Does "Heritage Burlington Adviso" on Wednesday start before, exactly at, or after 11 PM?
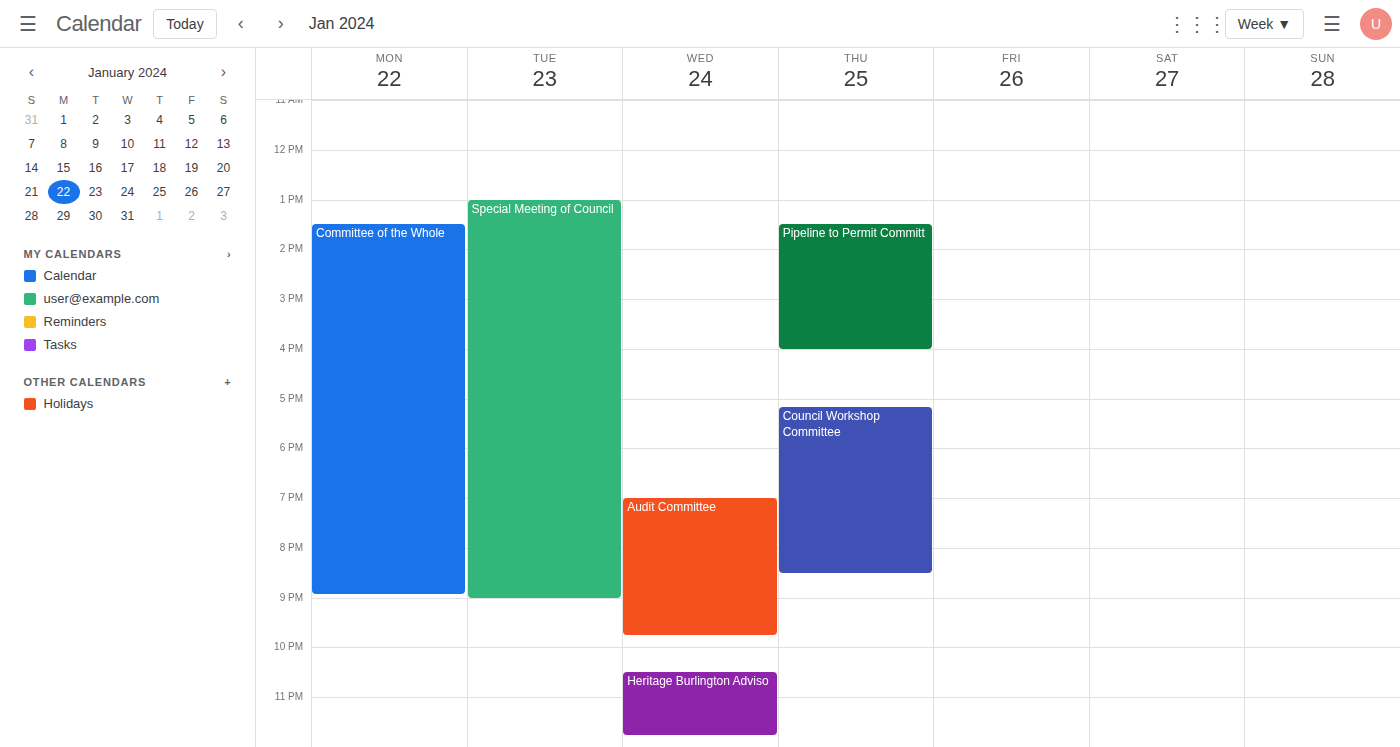
10:30 PM -- before 11 PM, 30 minutes above the 11 PM line.